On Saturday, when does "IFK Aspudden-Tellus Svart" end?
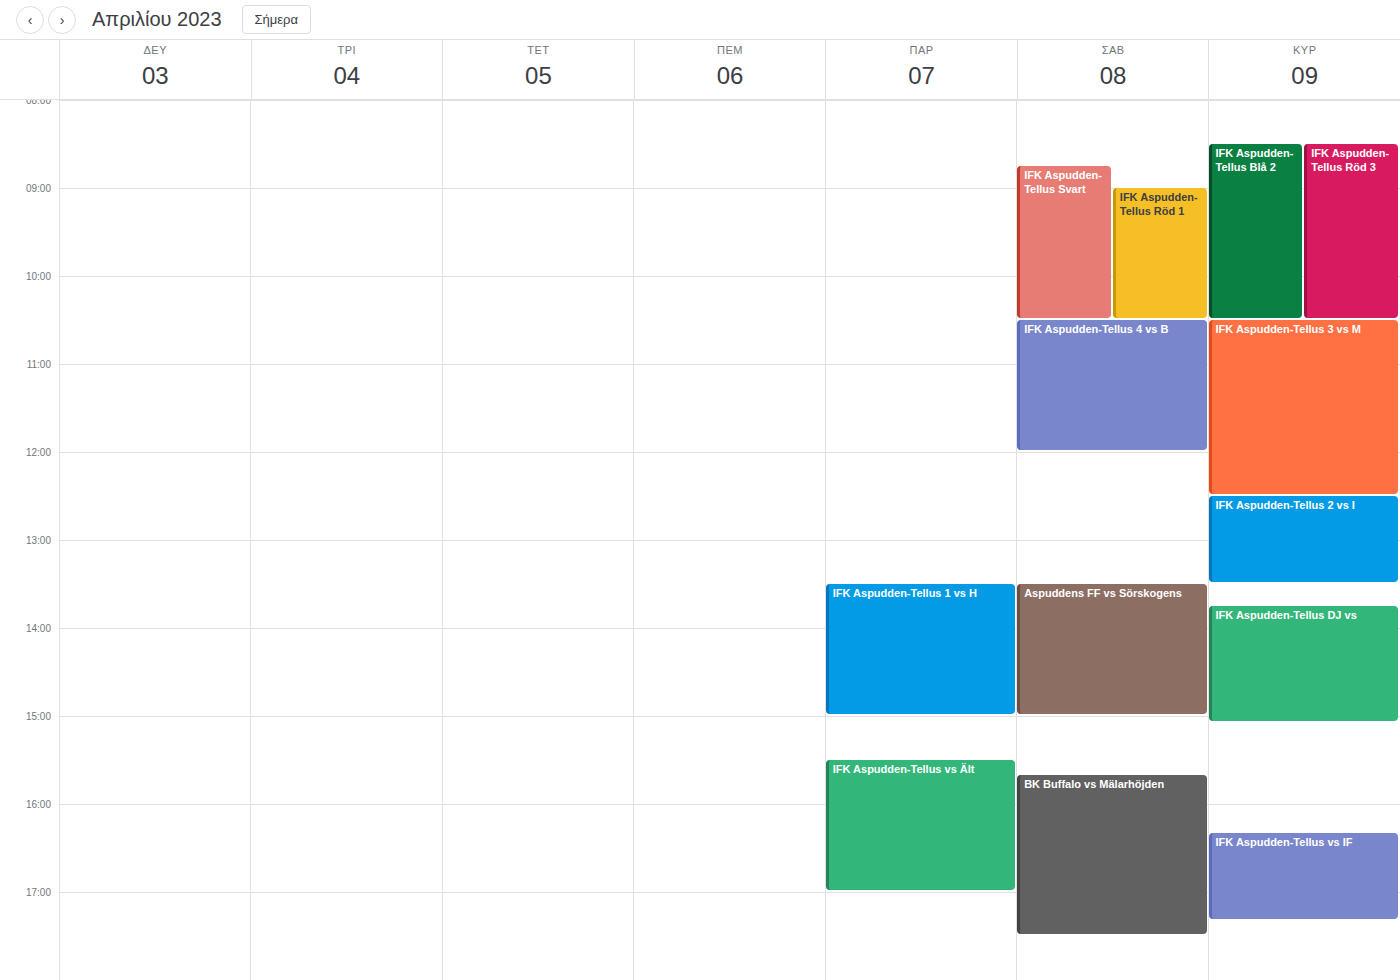
10:30 AM